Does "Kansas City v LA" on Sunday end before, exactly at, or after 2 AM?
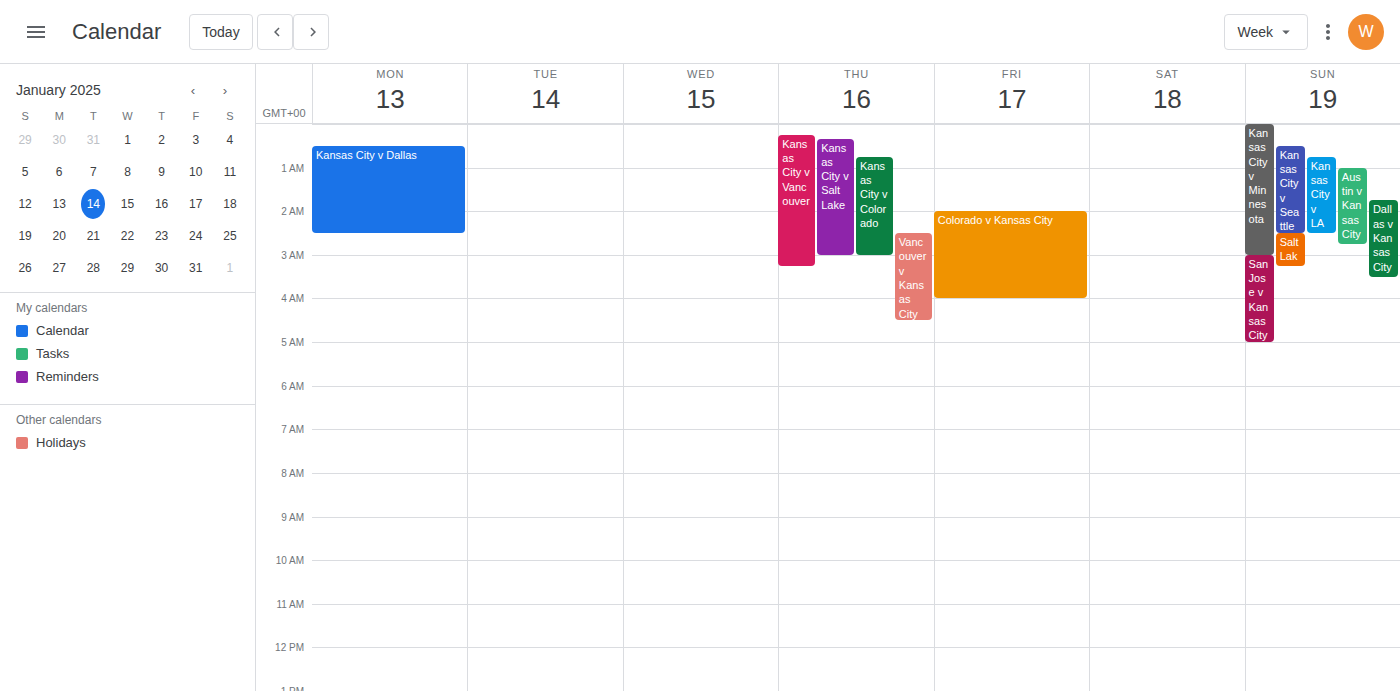
2:30 AM -- after 2 AM, 30 minutes below the 2 AM line.